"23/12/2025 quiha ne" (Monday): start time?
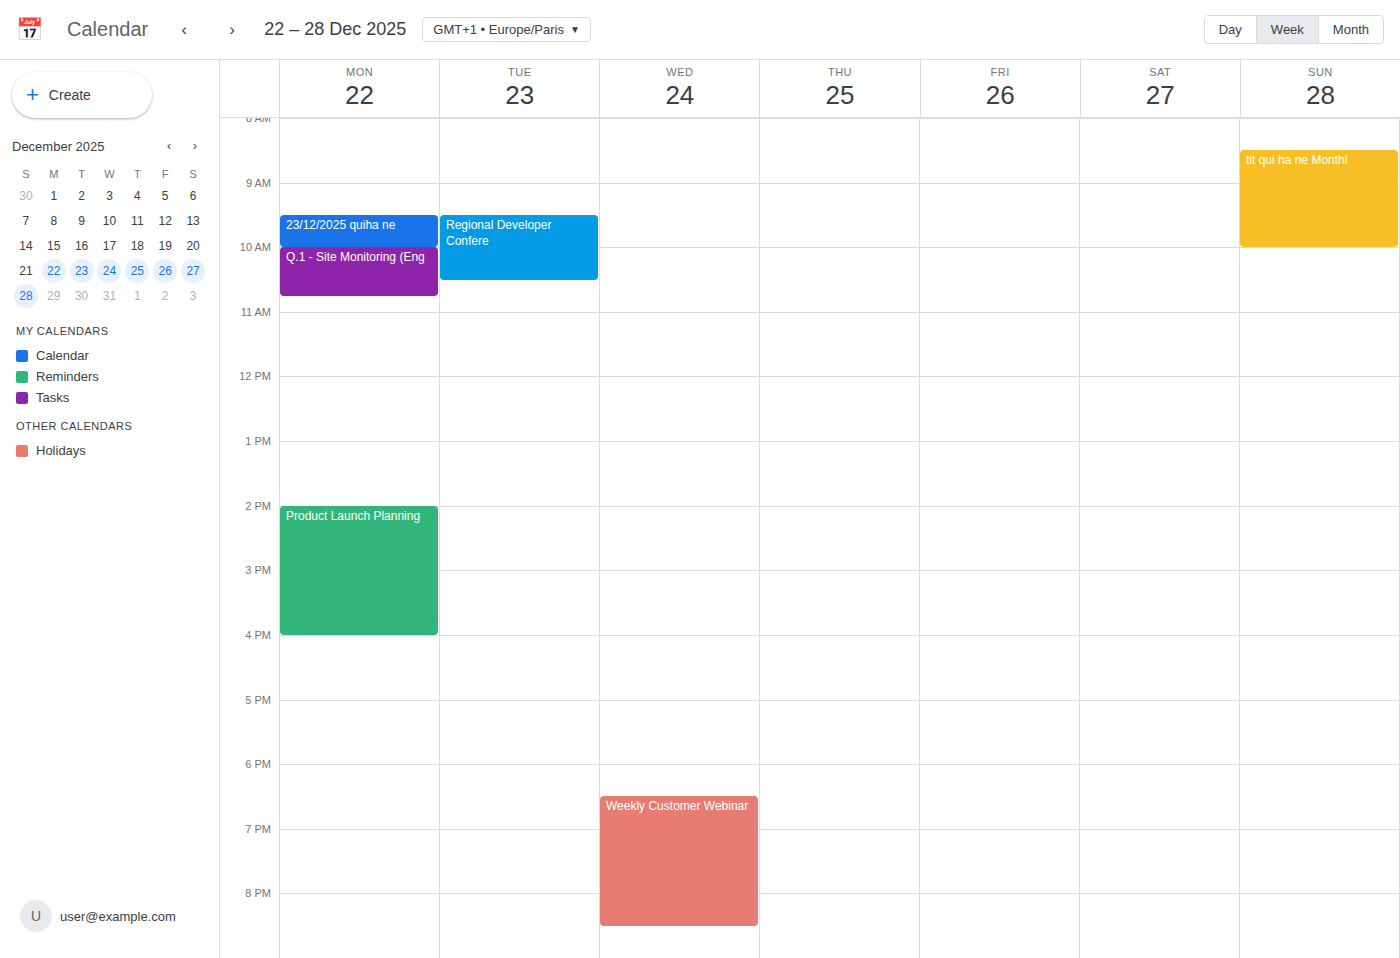
9:30 AM